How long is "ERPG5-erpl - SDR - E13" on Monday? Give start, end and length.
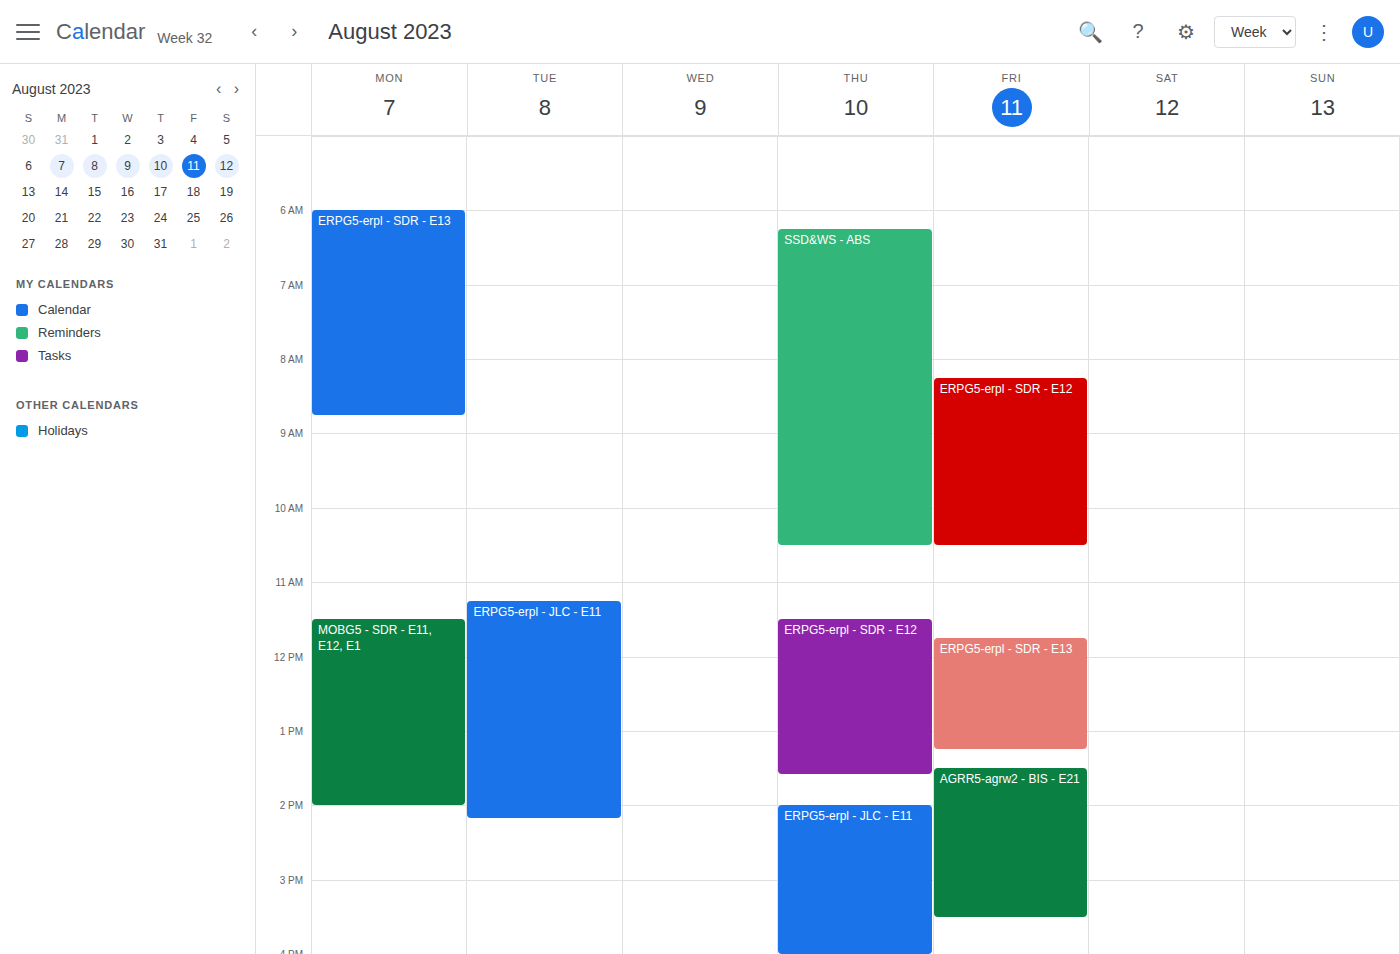
6:00 AM to 8:45 AM, 2 hours 45 minutes